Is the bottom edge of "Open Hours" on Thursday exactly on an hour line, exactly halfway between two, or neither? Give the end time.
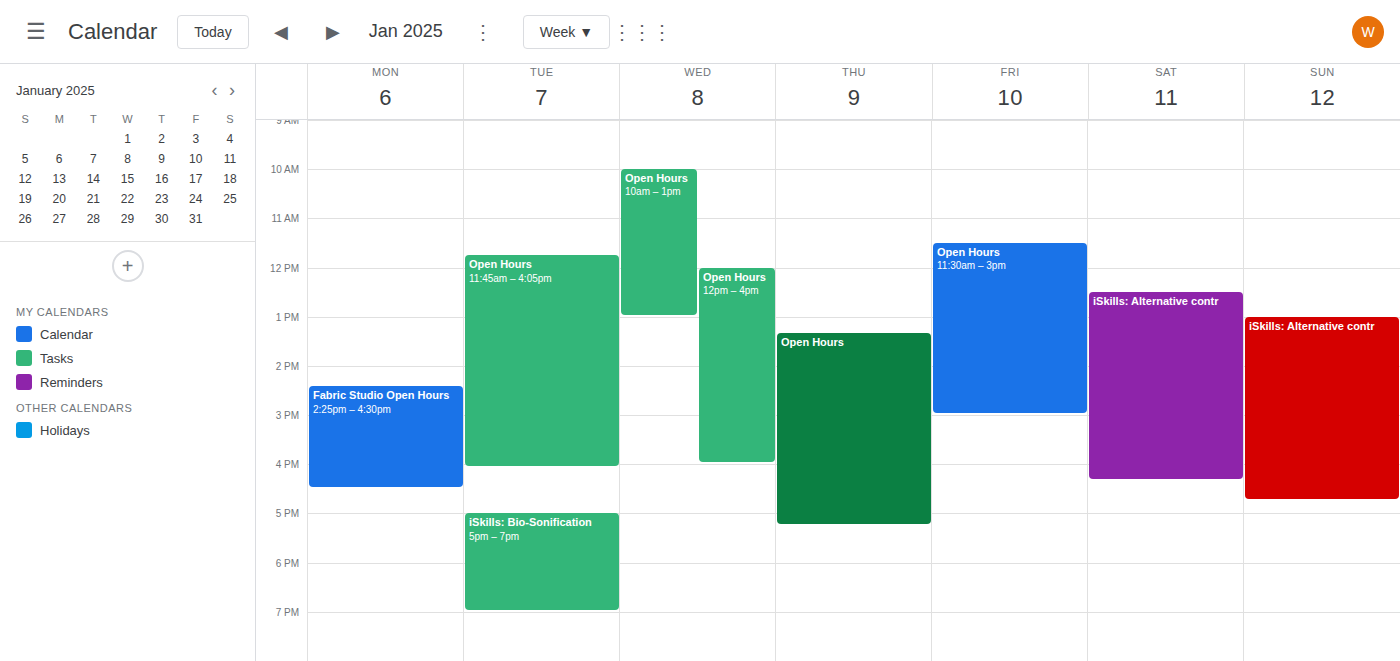
5:15 PM -- neither: a quarter of the way from the 5 PM line to the 6 PM line.